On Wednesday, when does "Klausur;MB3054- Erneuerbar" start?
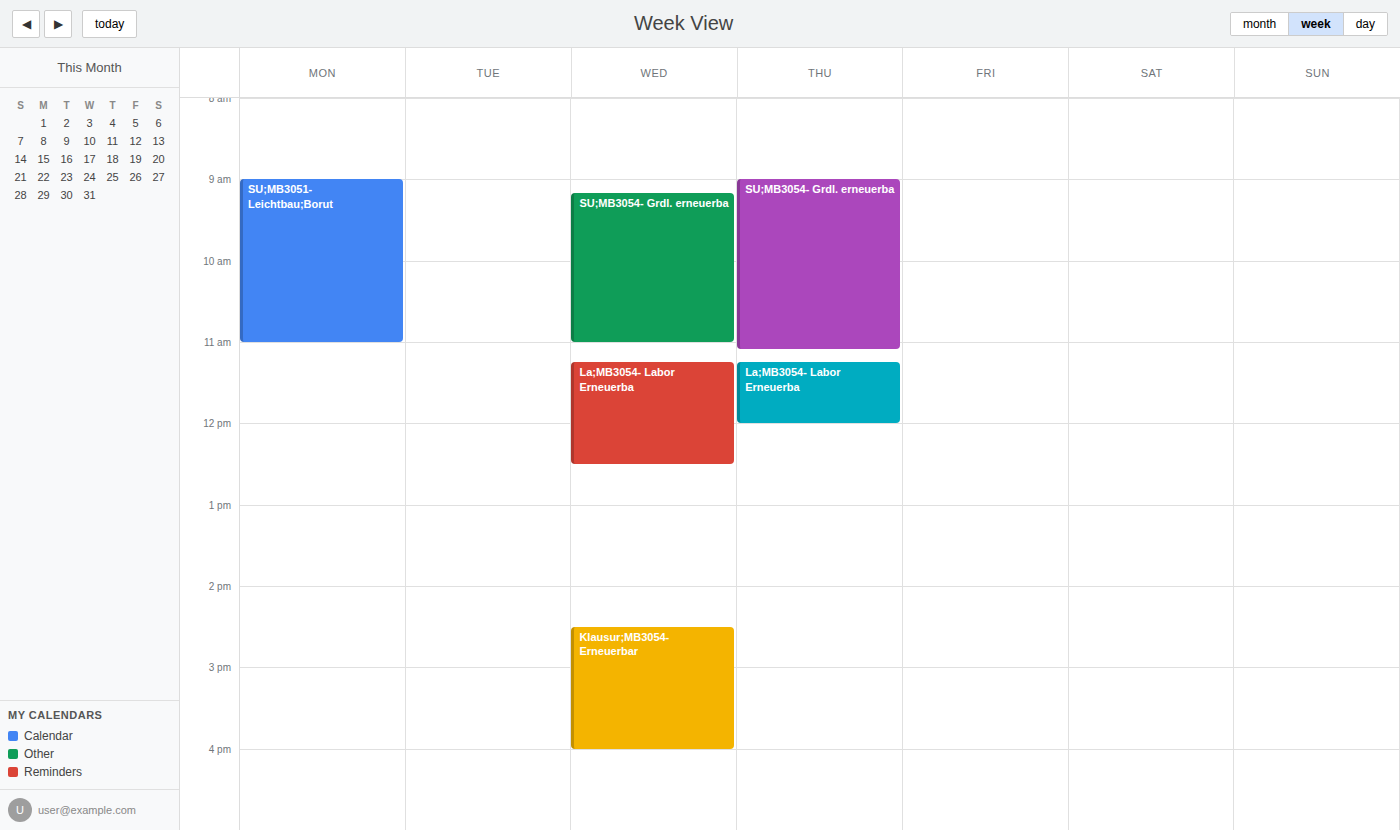
2:30 PM